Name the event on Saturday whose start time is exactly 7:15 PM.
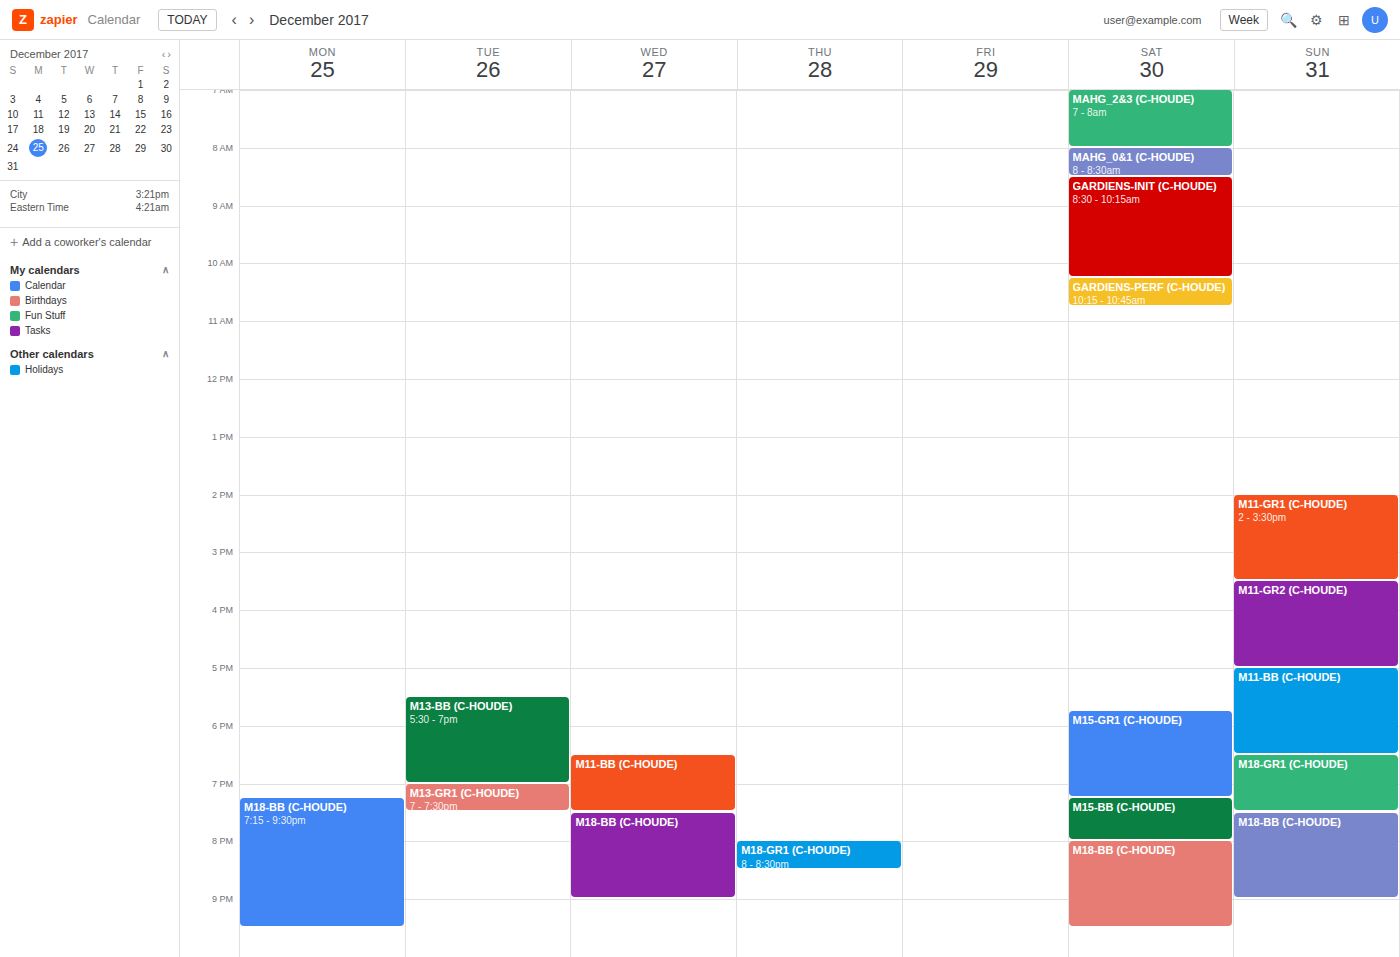
"M15-BB (C-HOUDE)"